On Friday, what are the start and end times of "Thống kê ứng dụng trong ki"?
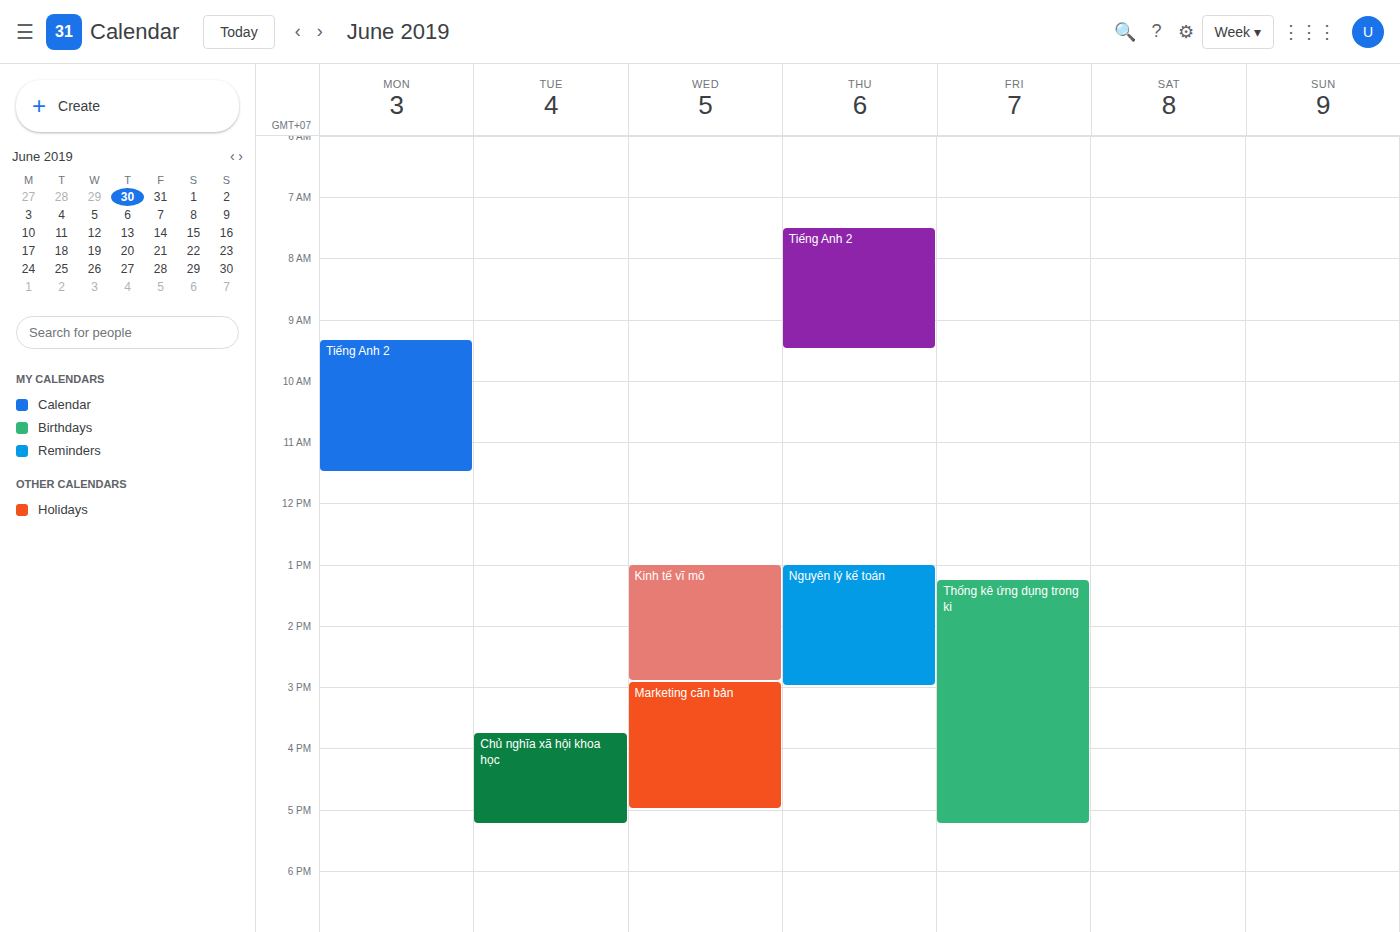
1:15 PM to 5:15 PM